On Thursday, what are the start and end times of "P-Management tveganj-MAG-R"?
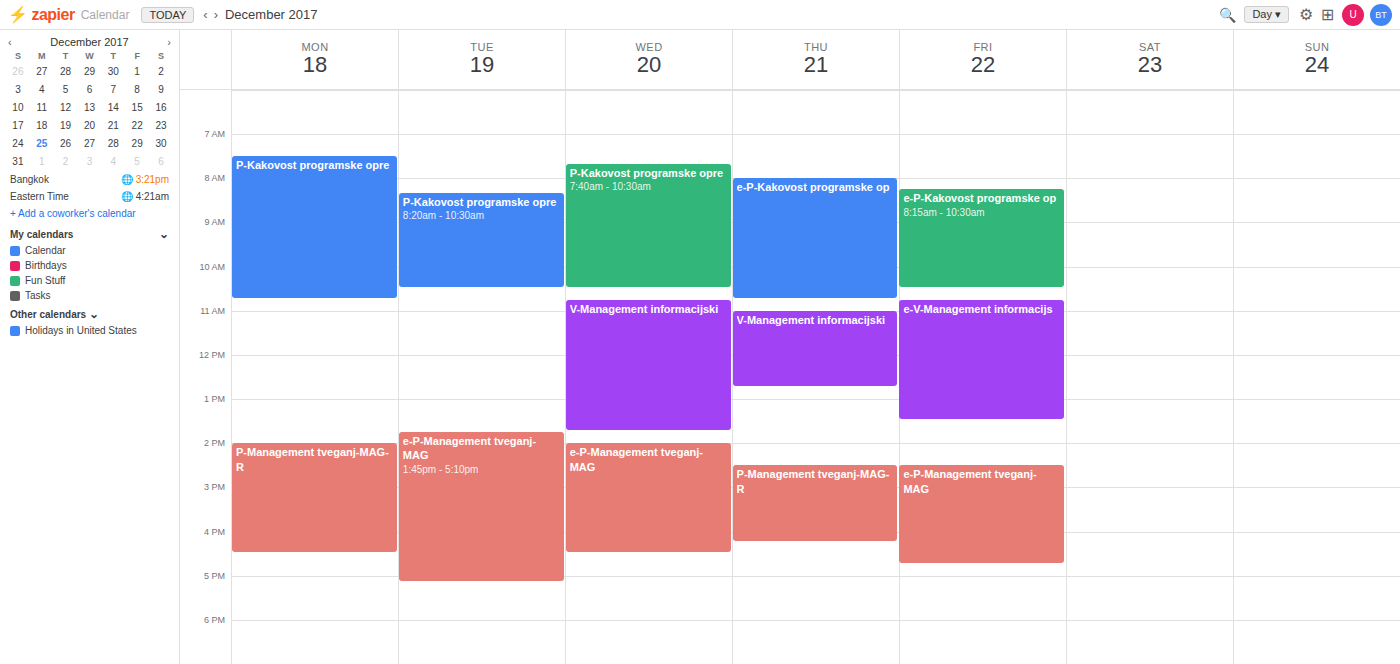
2:30 PM to 4:15 PM